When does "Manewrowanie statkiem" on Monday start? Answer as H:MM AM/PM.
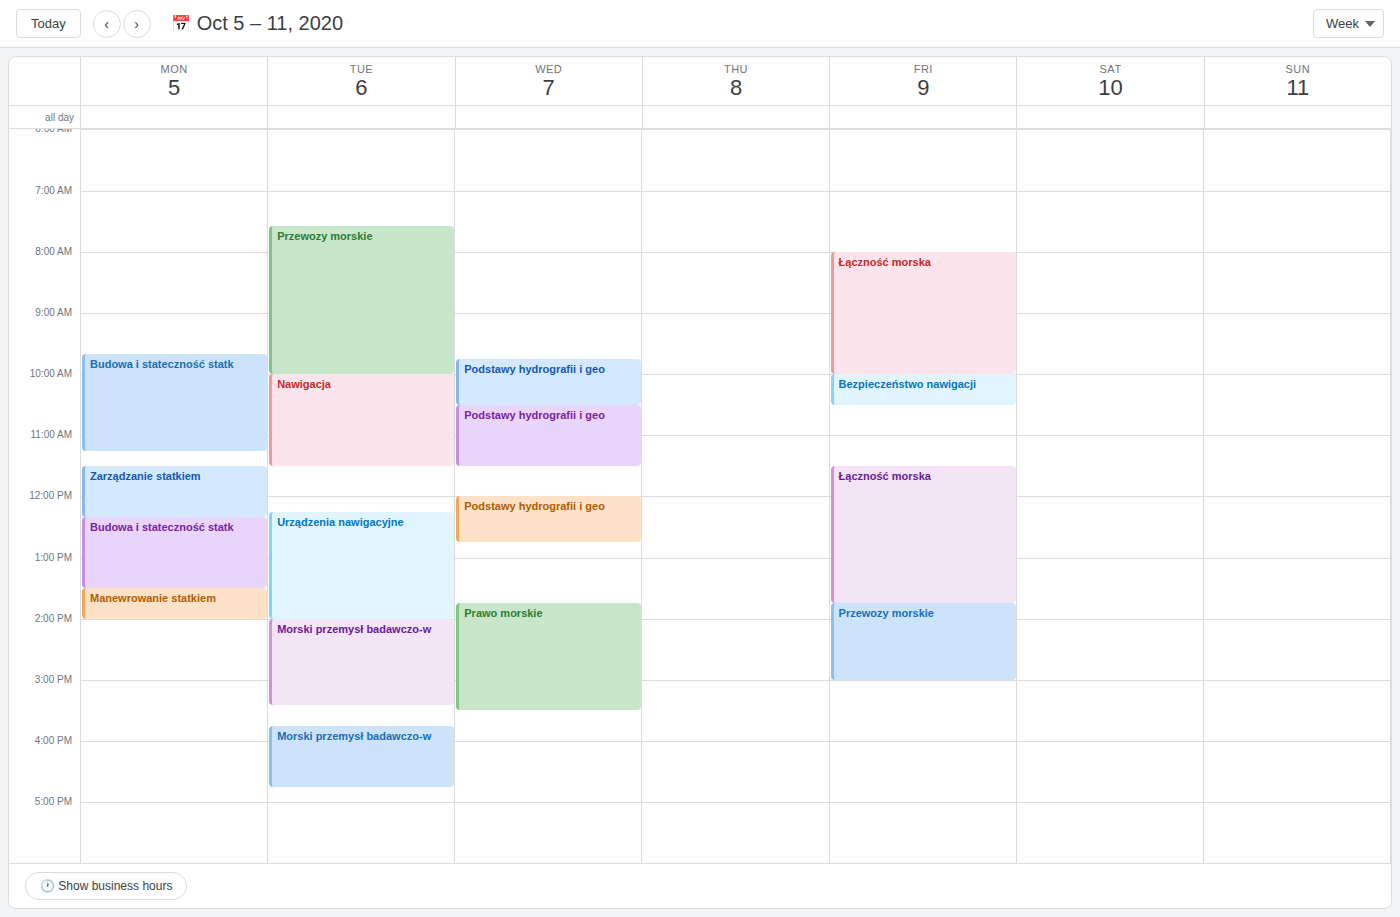
1:30 PM